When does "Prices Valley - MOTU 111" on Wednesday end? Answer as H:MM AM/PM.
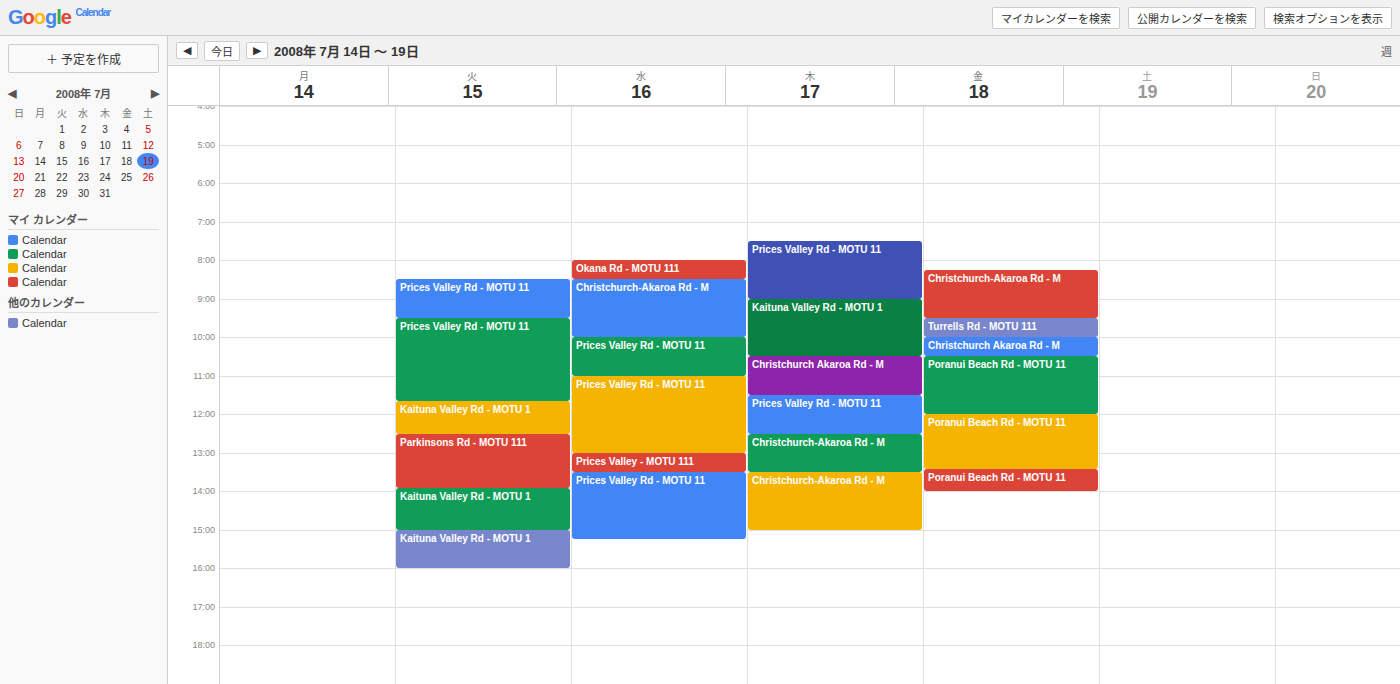
1:30 PM